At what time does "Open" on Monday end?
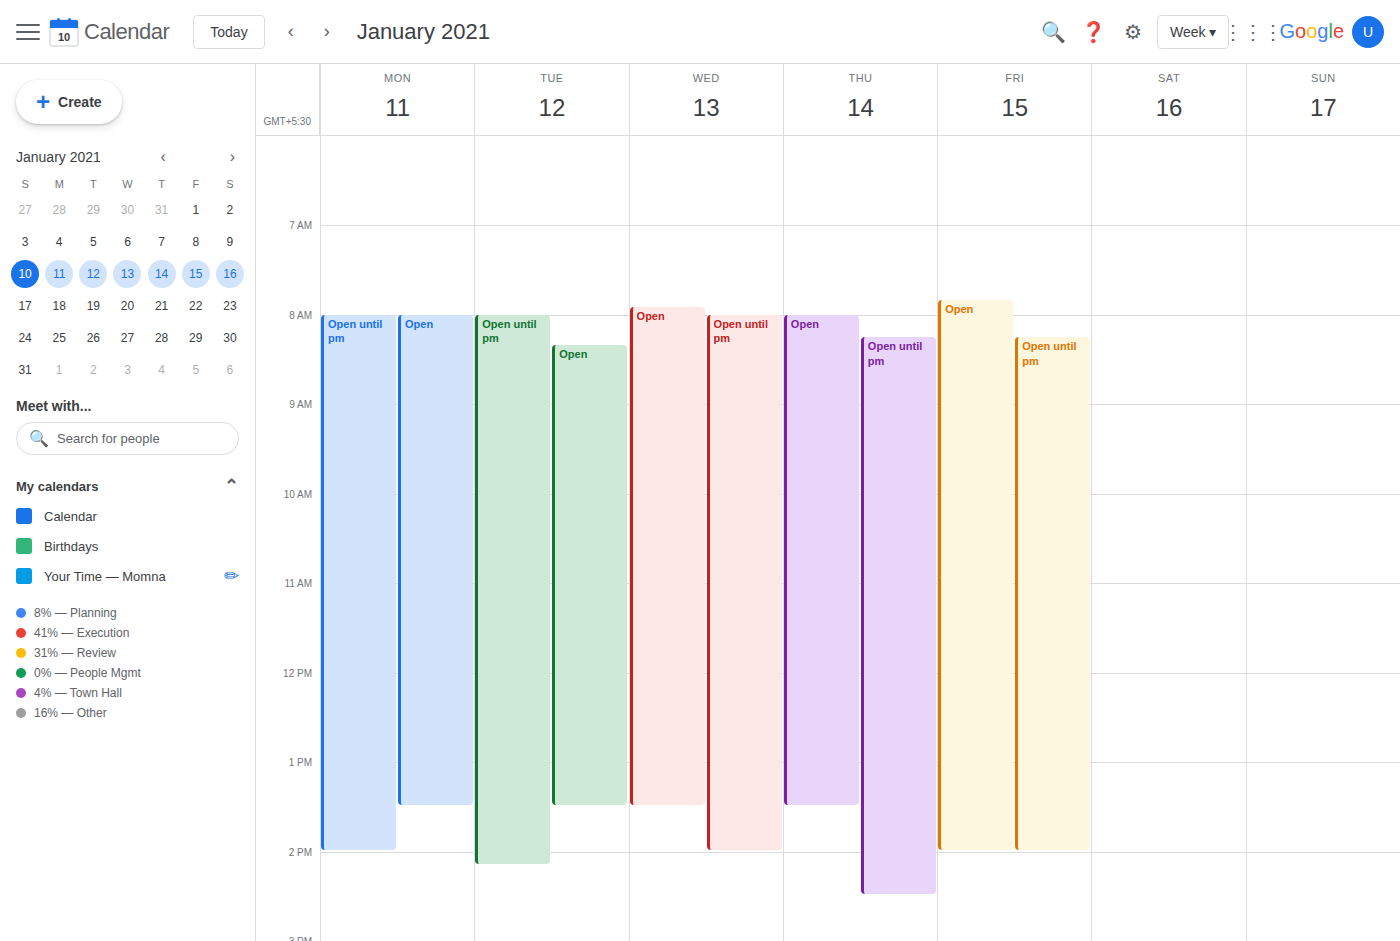
1:30 PM